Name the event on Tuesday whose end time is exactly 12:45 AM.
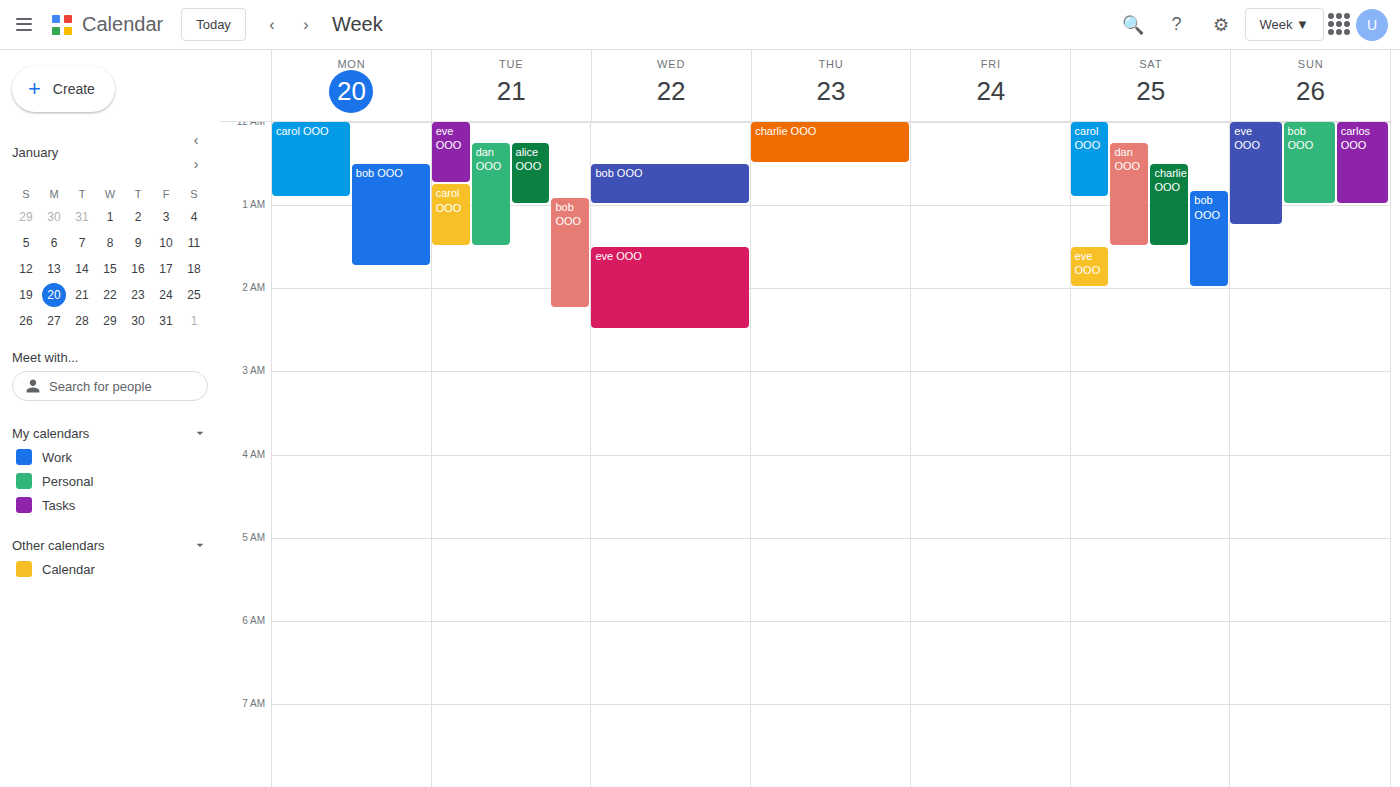
"eve OOO"